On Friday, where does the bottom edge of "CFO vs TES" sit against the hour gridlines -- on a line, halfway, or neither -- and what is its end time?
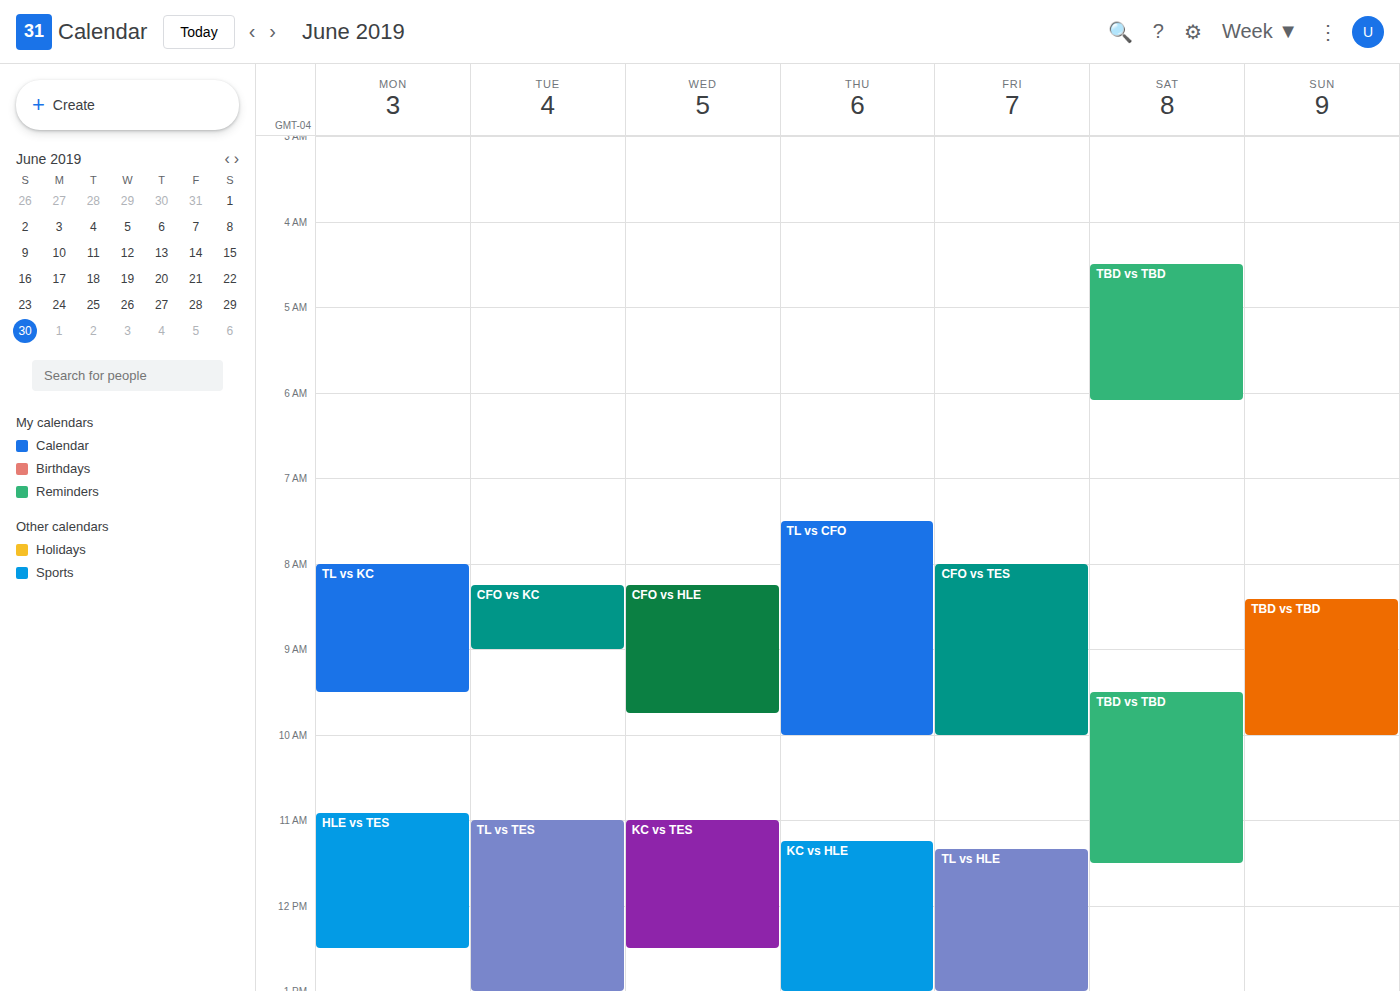
10:00 AM -- exactly on the 10 AM line.